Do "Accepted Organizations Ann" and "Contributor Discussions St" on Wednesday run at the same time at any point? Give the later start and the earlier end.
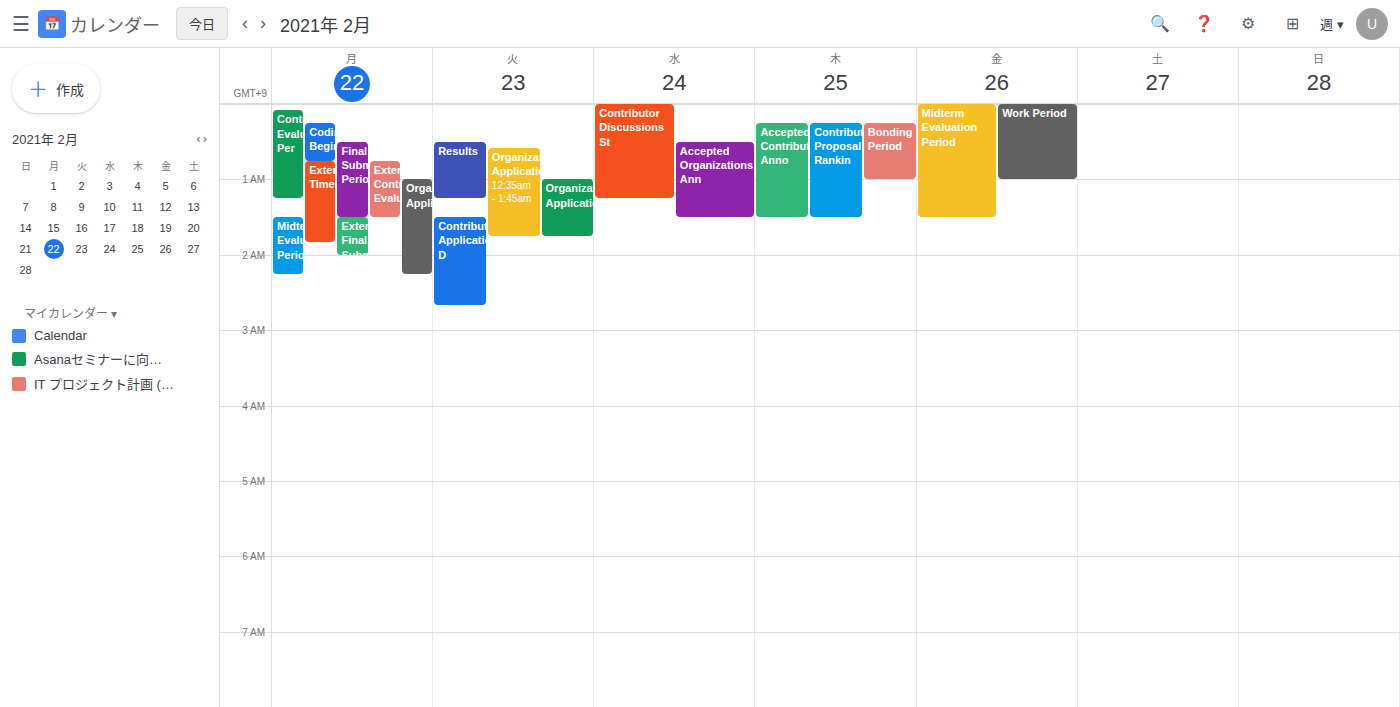
"Accepted Organizations Ann" starts at 12:30 AM, before "Contributor Discussions St" ends at 1:15 AM -- they overlap.